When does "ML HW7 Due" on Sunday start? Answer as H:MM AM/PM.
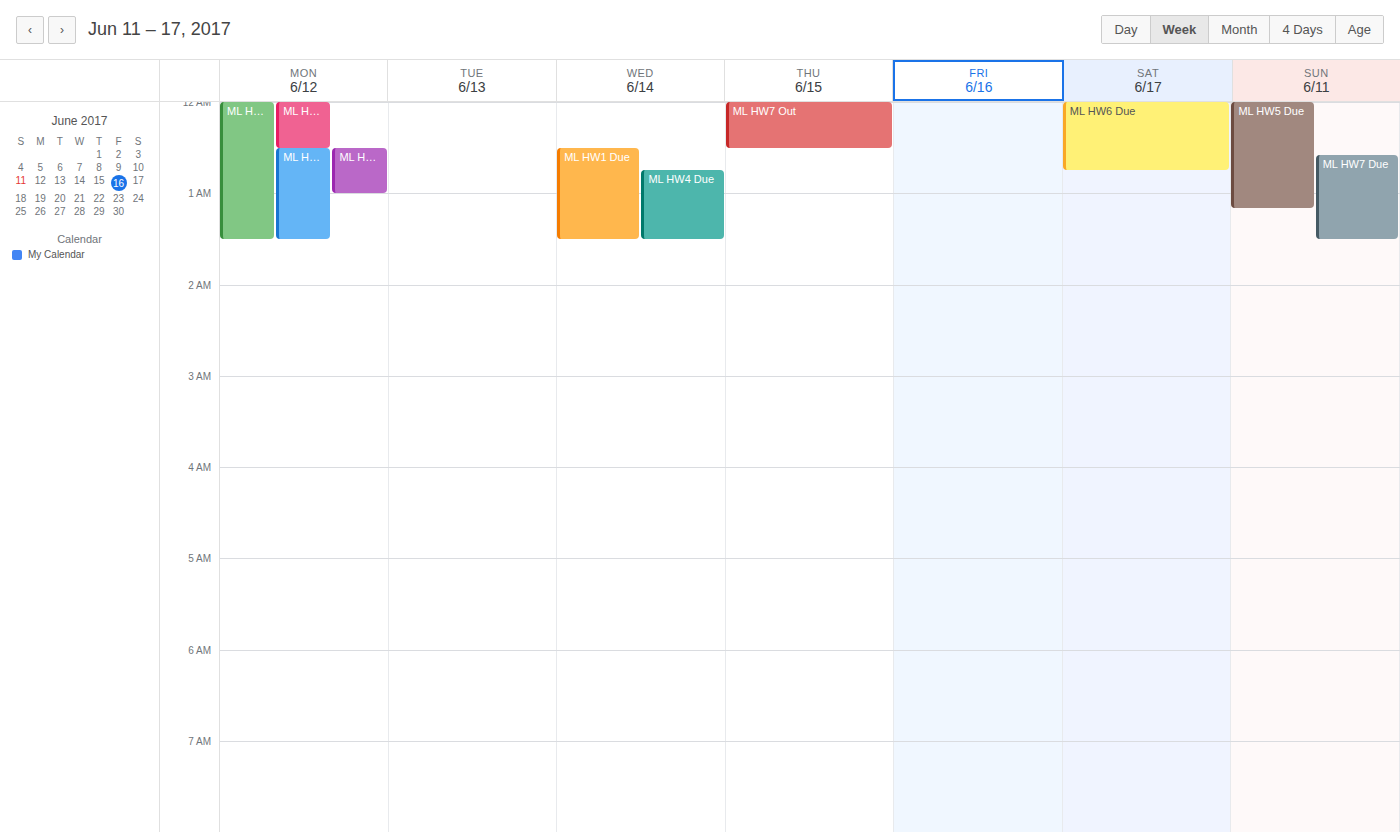
12:35 AM